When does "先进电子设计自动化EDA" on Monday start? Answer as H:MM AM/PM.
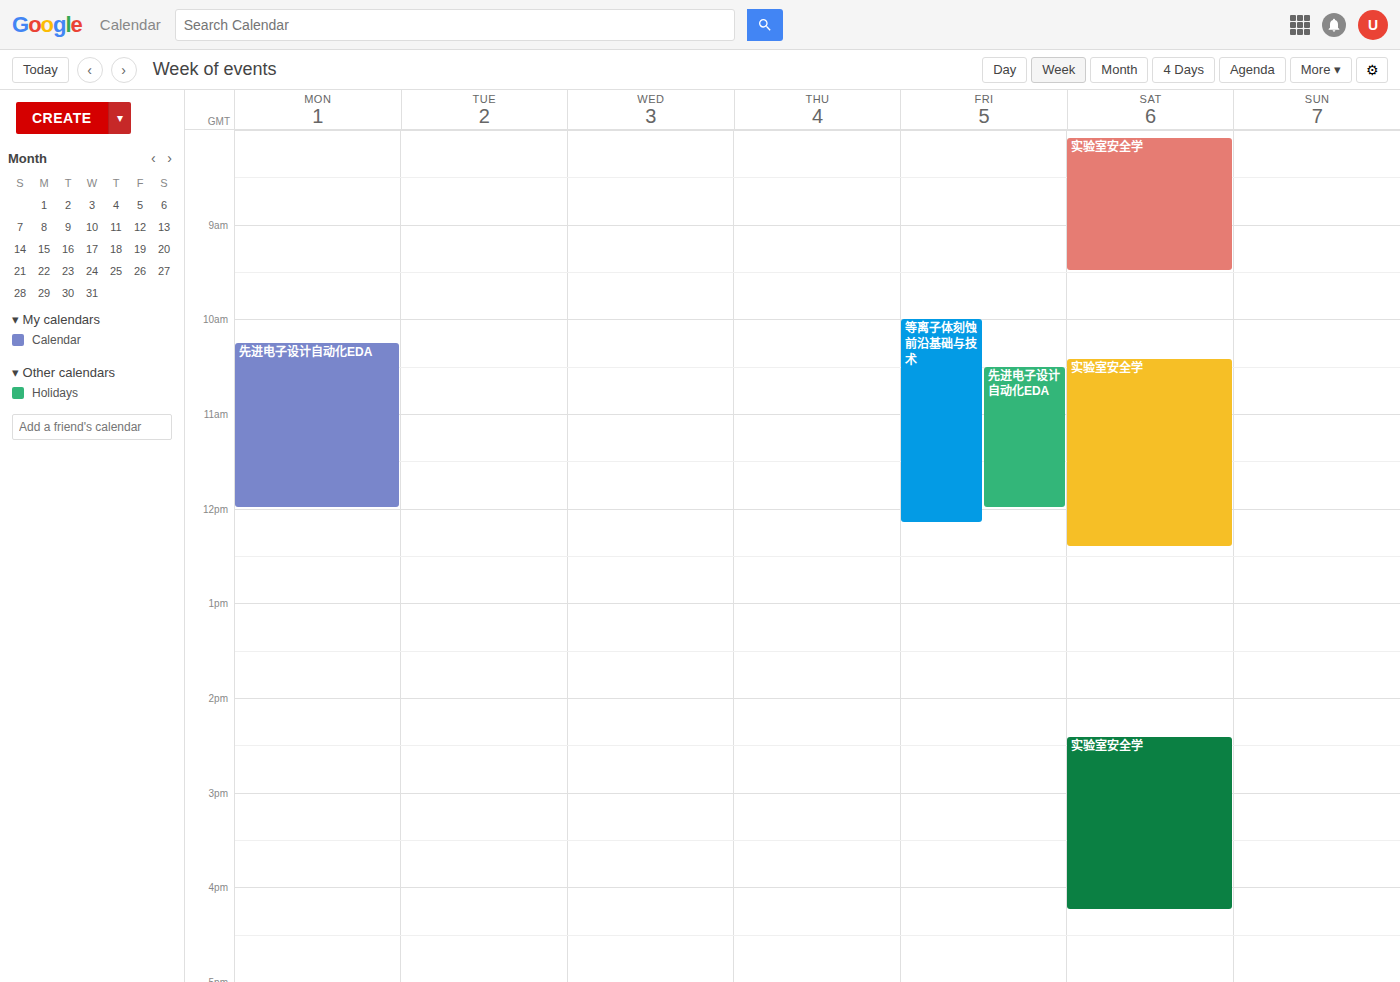
10:15 AM